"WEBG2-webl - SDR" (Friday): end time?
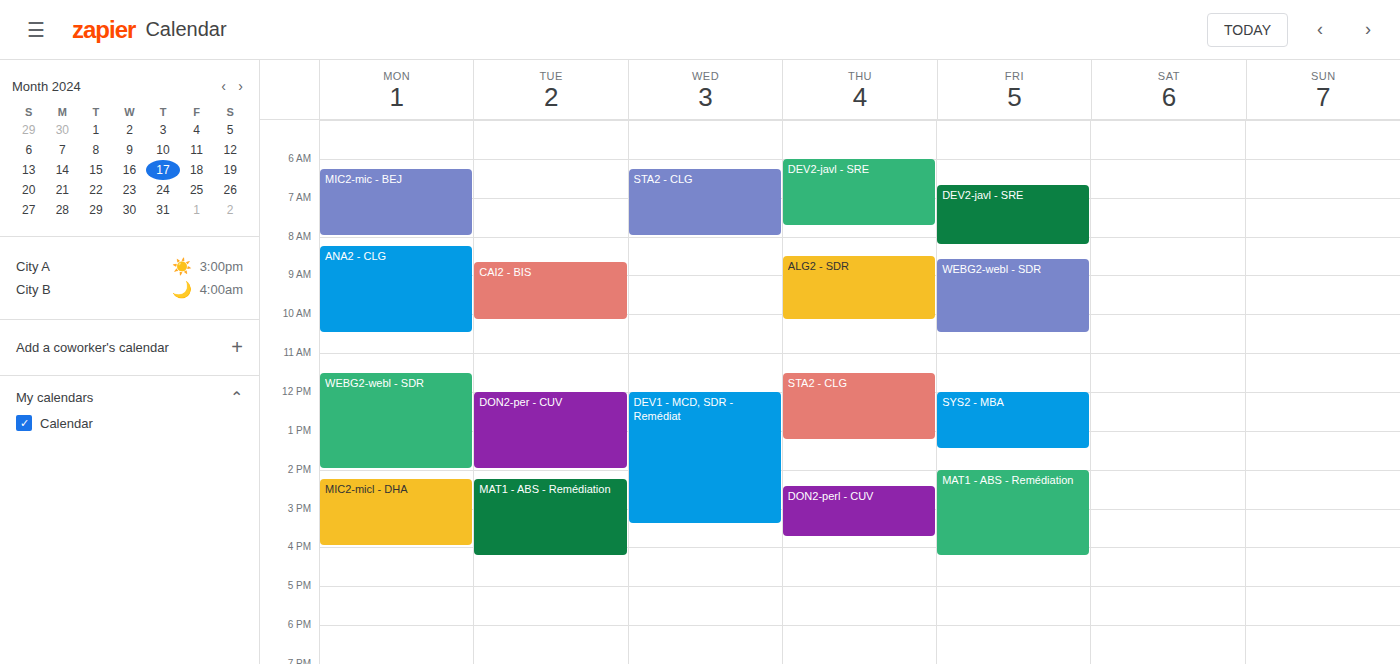
10:30 AM